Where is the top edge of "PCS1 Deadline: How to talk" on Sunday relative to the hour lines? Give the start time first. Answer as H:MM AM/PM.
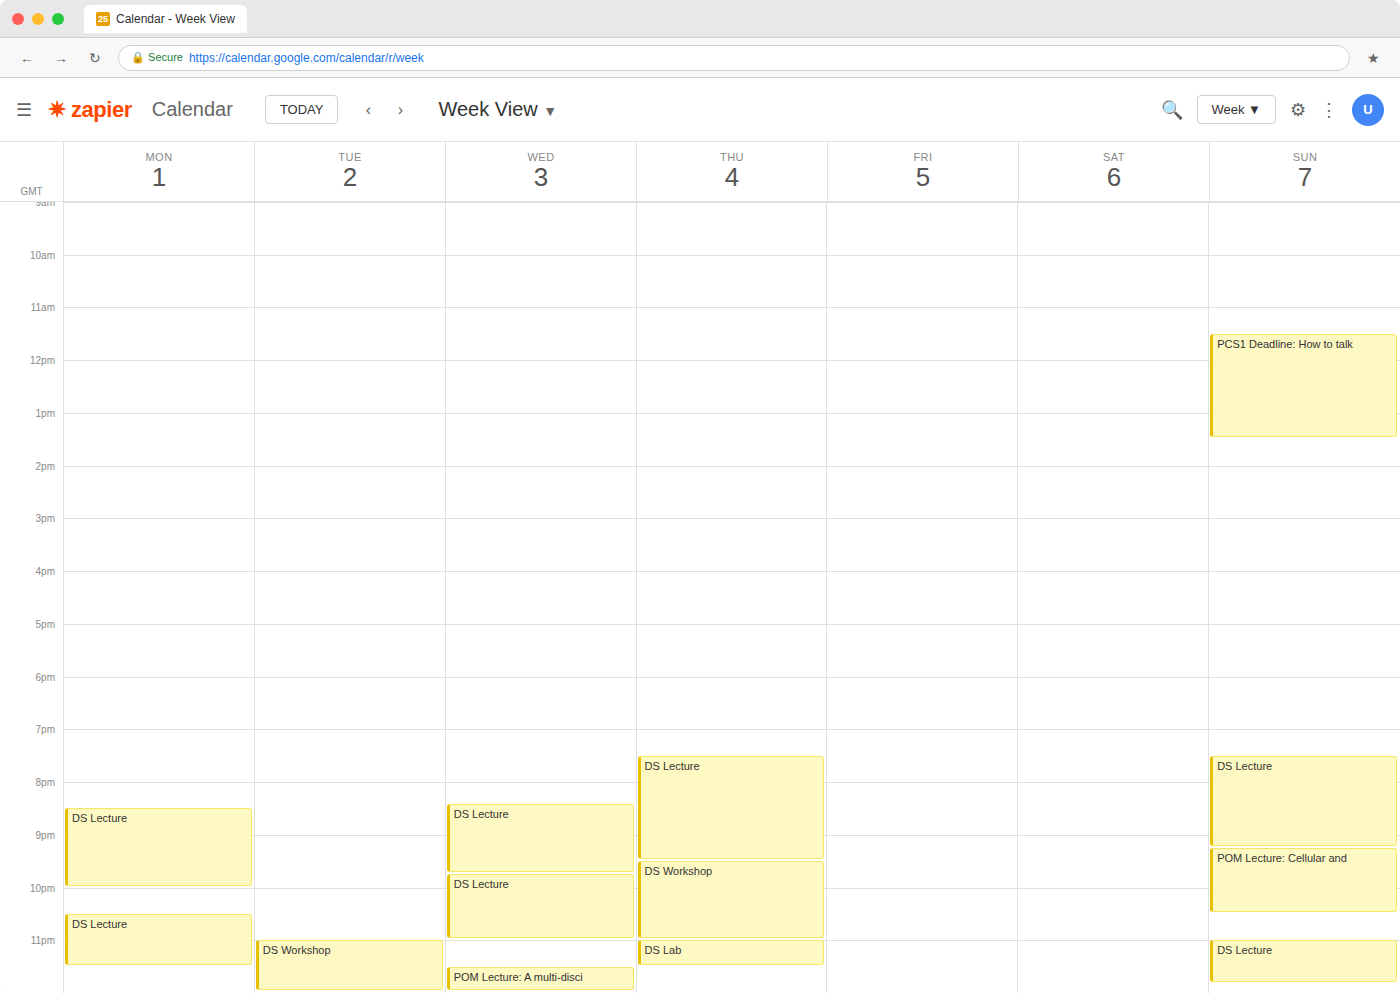
11:30 AM -- halfway between the 11 AM and 12 PM lines.